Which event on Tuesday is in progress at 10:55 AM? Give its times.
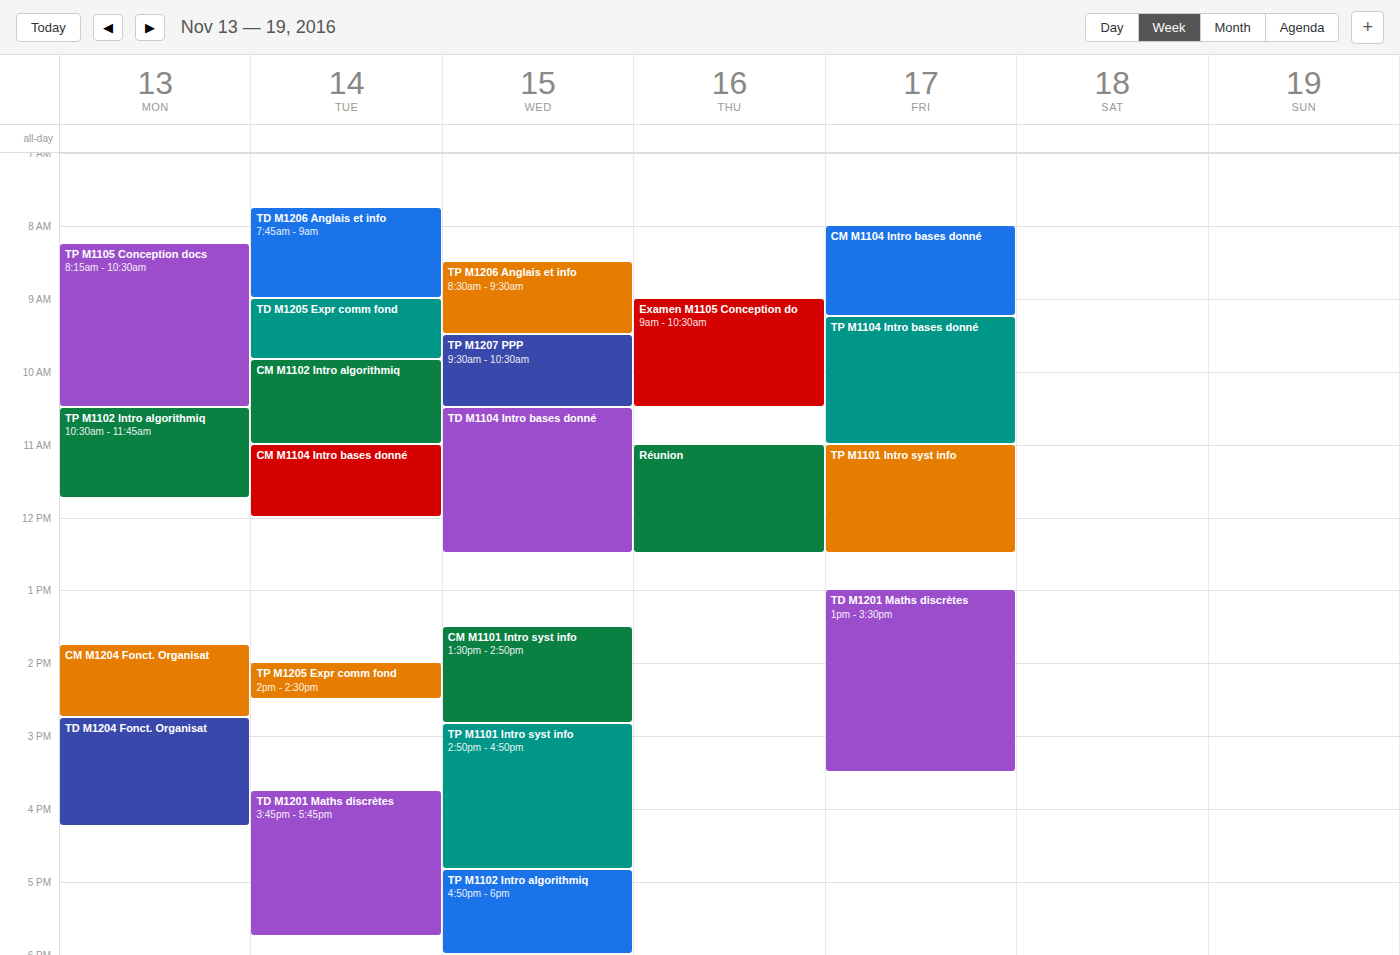
"CM M1102 Intro algorithmiq", 9:50 AM to 11:00 AM